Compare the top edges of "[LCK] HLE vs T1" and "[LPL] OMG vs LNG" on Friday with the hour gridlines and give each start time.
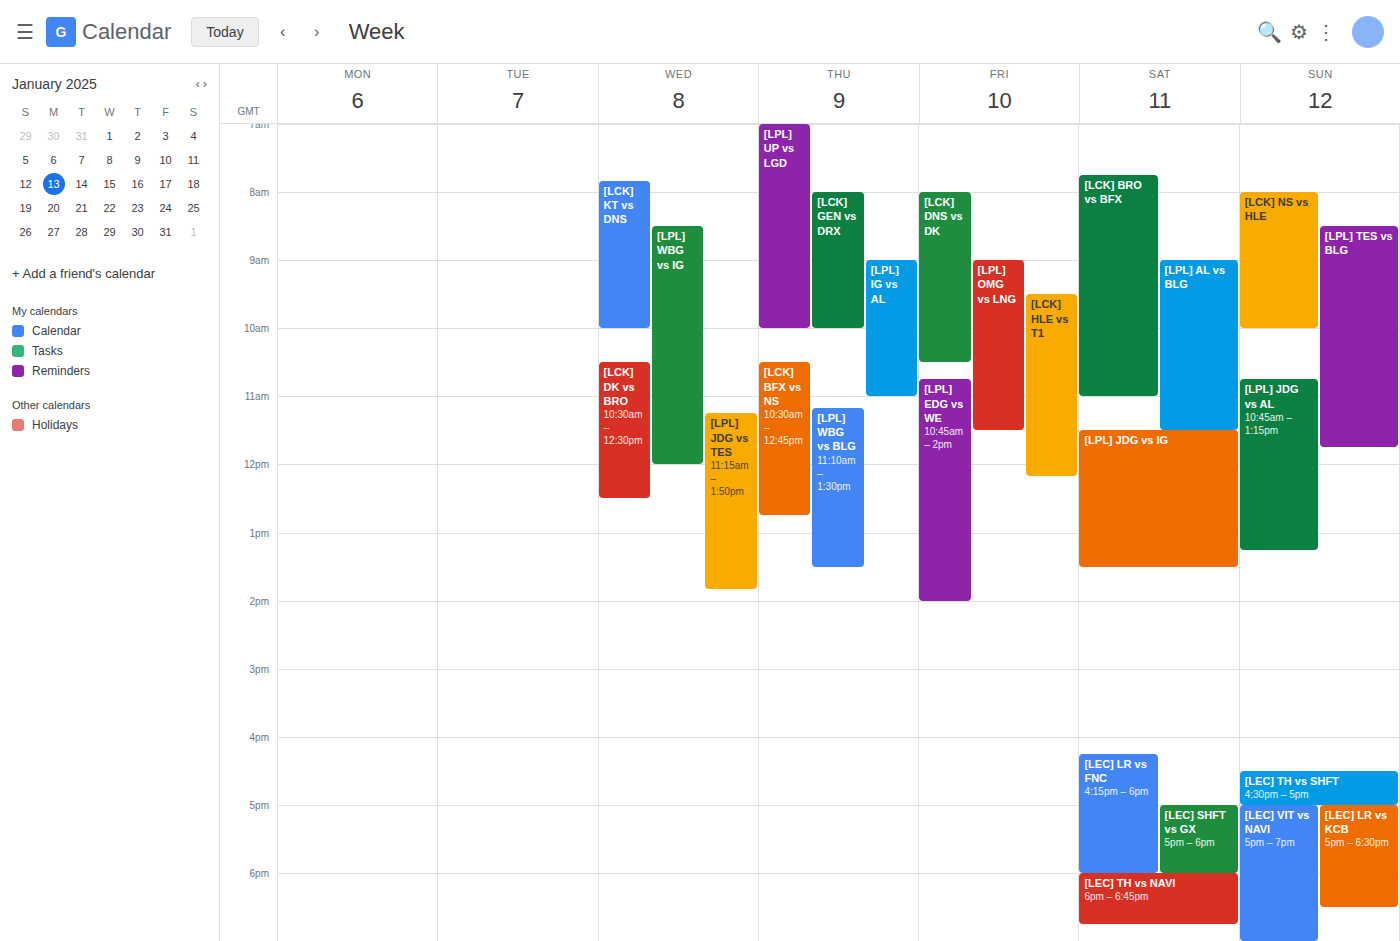
"[LCK] HLE vs T1": 9:30 AM, halfway between the 9 AM and 10 AM lines. "[LPL] OMG vs LNG": 9:00 AM, exactly on the 9 AM line.